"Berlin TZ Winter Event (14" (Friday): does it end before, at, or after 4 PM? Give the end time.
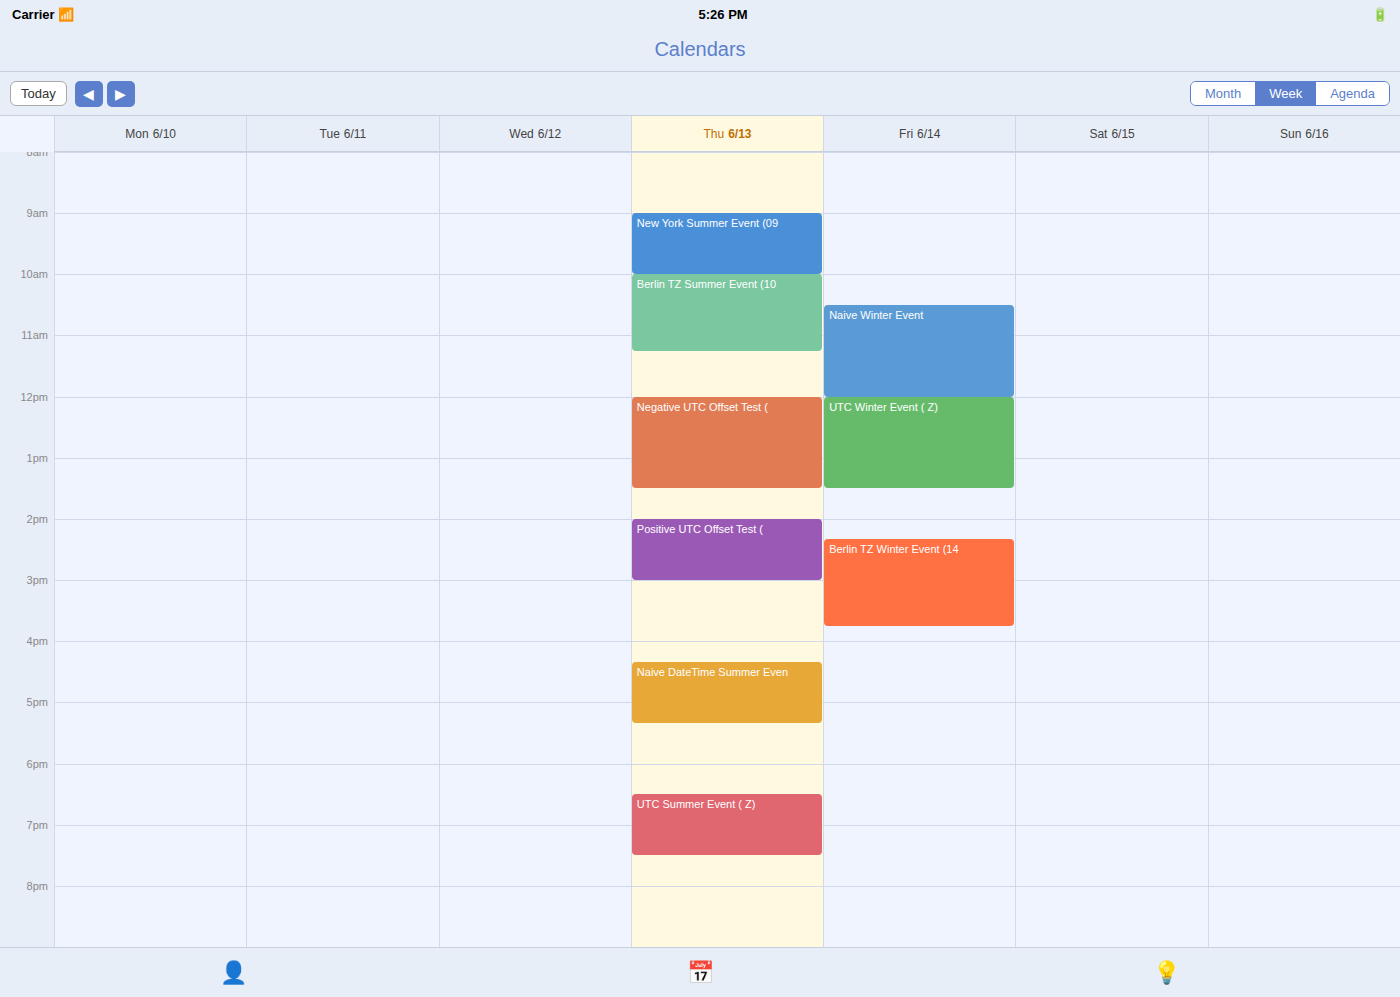
3:45 PM -- before 4 PM, 15 minutes above the 4 PM line.